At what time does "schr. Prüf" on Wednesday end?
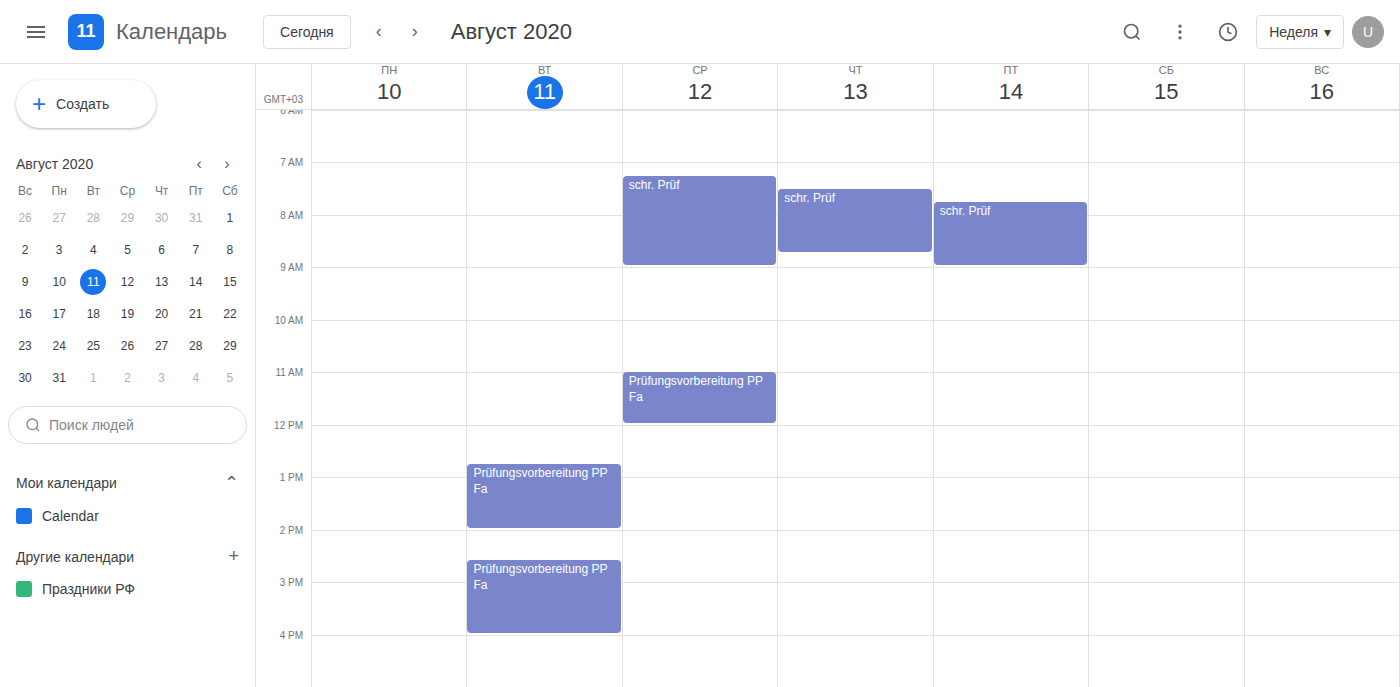
9:00 AM